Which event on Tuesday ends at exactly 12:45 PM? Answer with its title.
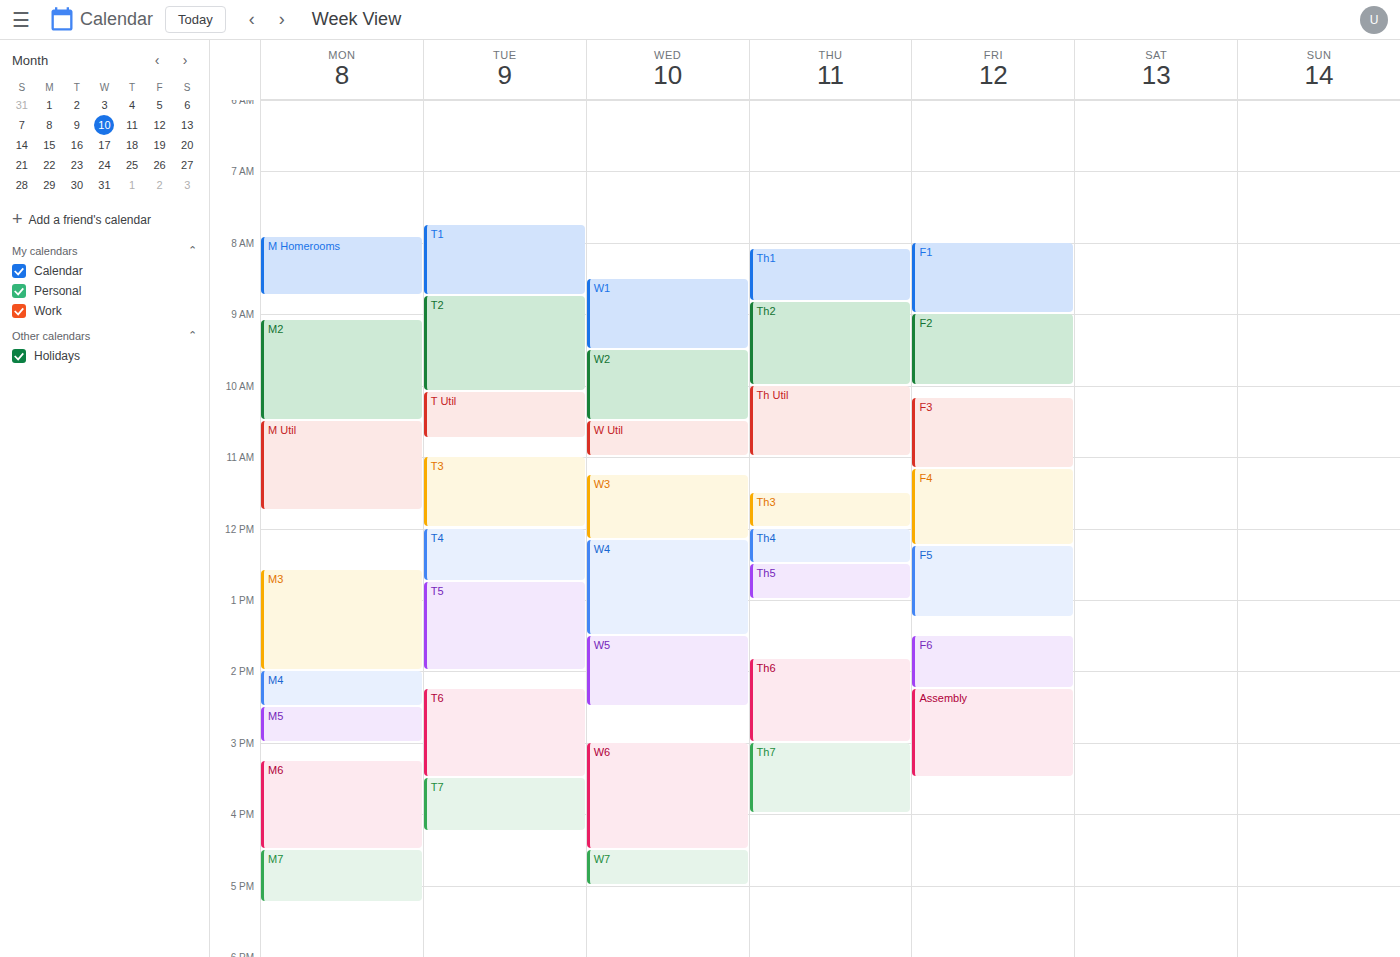
"T4"